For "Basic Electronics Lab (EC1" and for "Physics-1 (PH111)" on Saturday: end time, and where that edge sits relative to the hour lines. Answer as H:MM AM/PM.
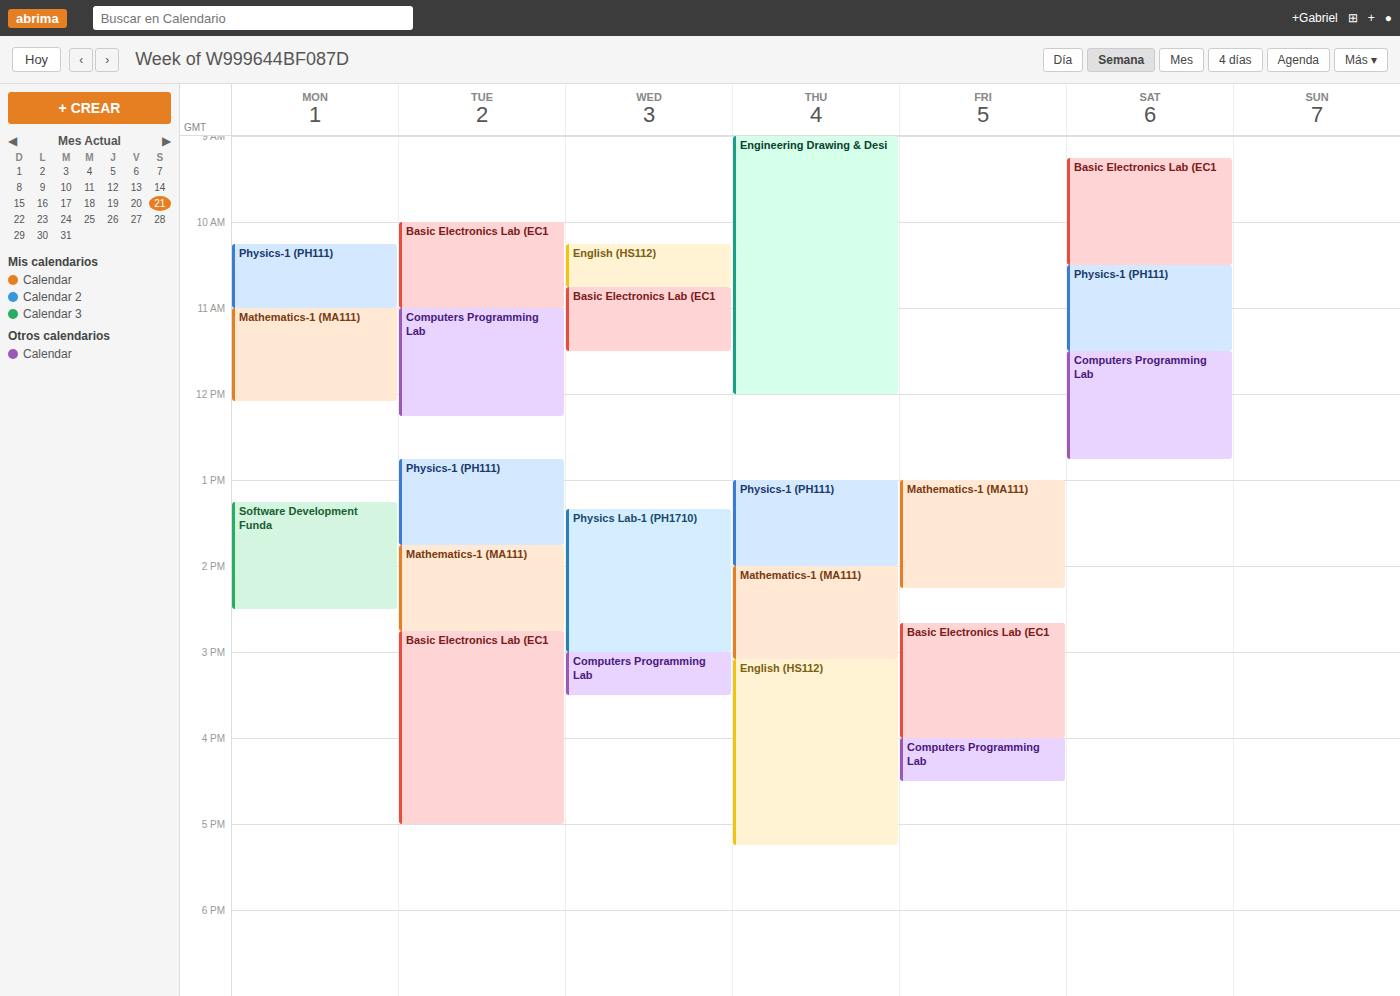
"Basic Electronics Lab (EC1": 10:30 AM, halfway between the 10 AM and 11 AM lines. "Physics-1 (PH111)": 11:30 AM, halfway between the 11 AM and 12 PM lines.